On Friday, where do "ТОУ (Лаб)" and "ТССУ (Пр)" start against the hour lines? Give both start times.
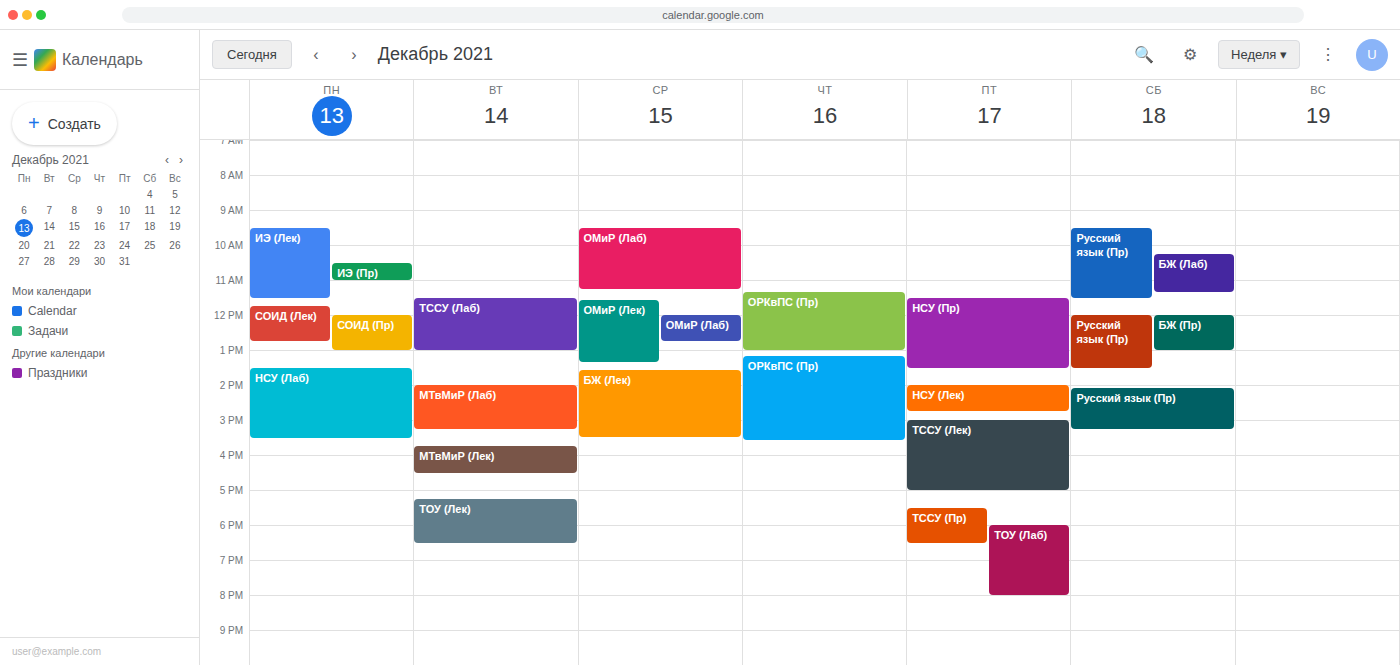
"ТОУ (Лаб)": 18:00, exactly on the 18:00 line. "ТССУ (Пр)": 17:30, halfway between the 17:00 and 18:00 lines.